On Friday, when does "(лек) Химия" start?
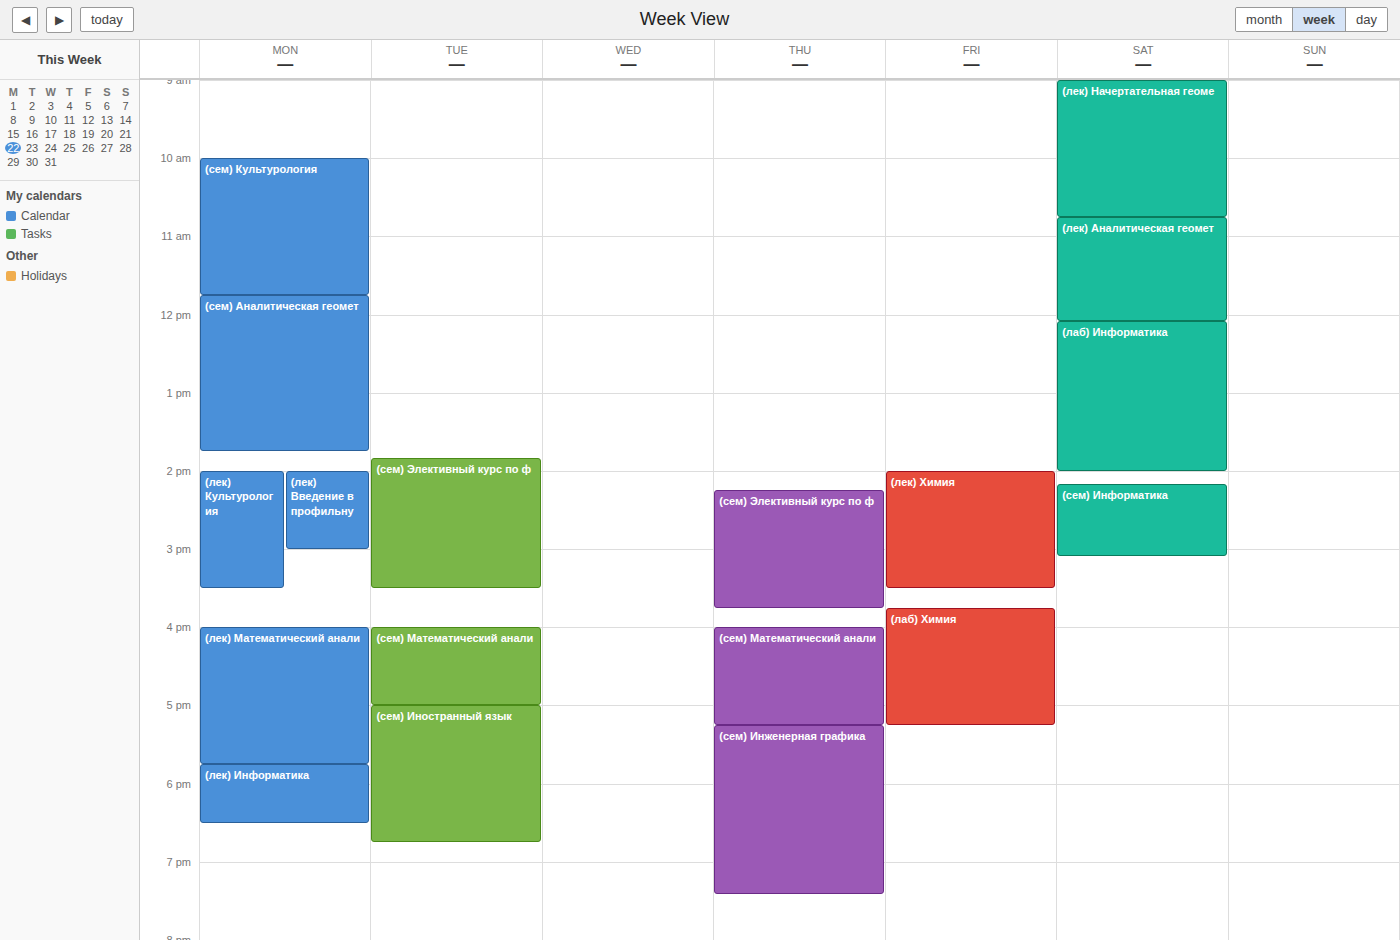
2:00 PM